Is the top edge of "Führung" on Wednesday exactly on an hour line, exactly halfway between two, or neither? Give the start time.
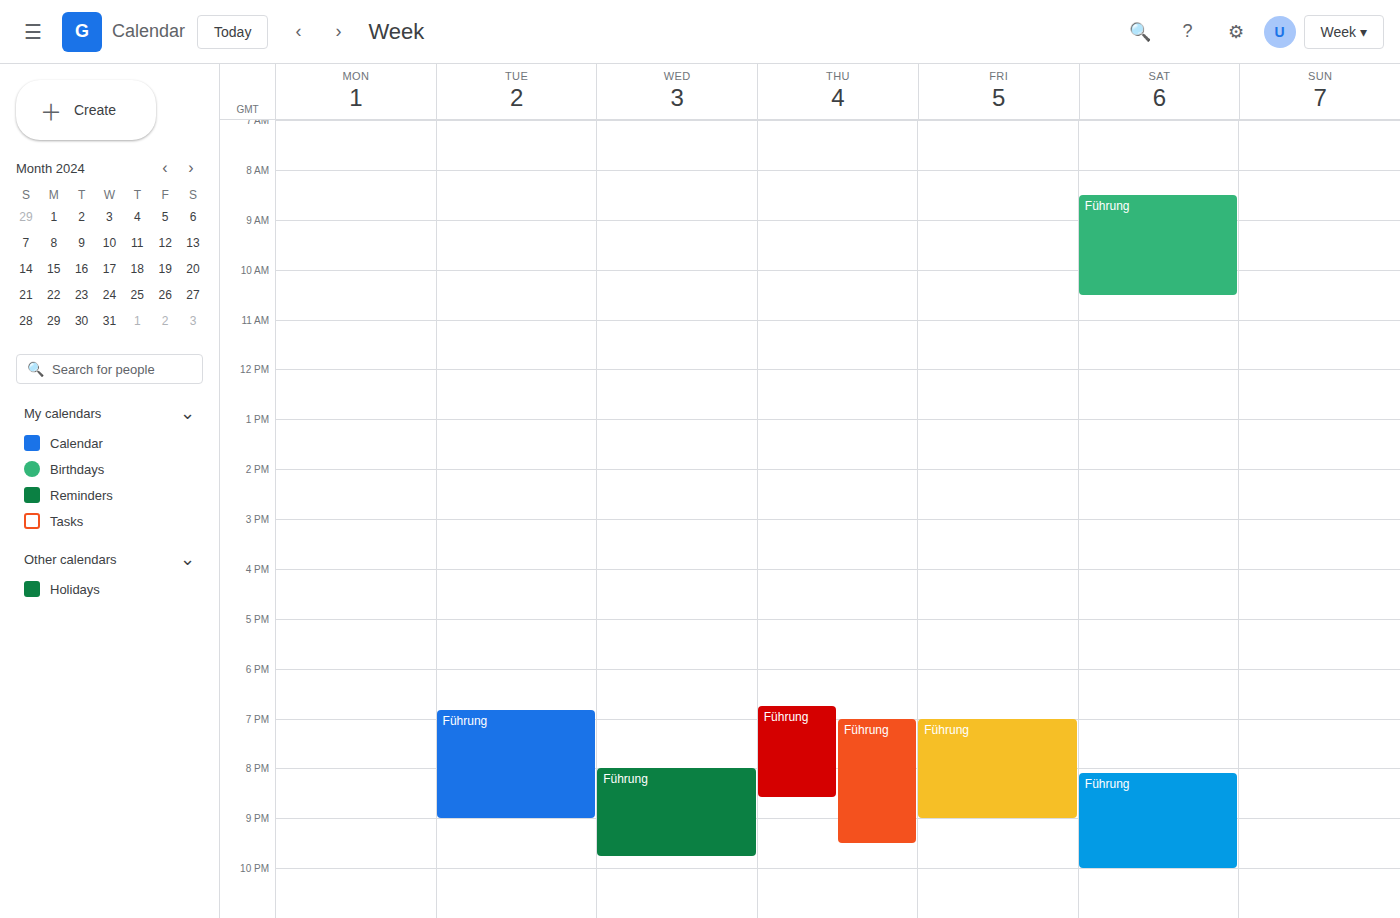
8:00 PM -- exactly on the 8 PM line.